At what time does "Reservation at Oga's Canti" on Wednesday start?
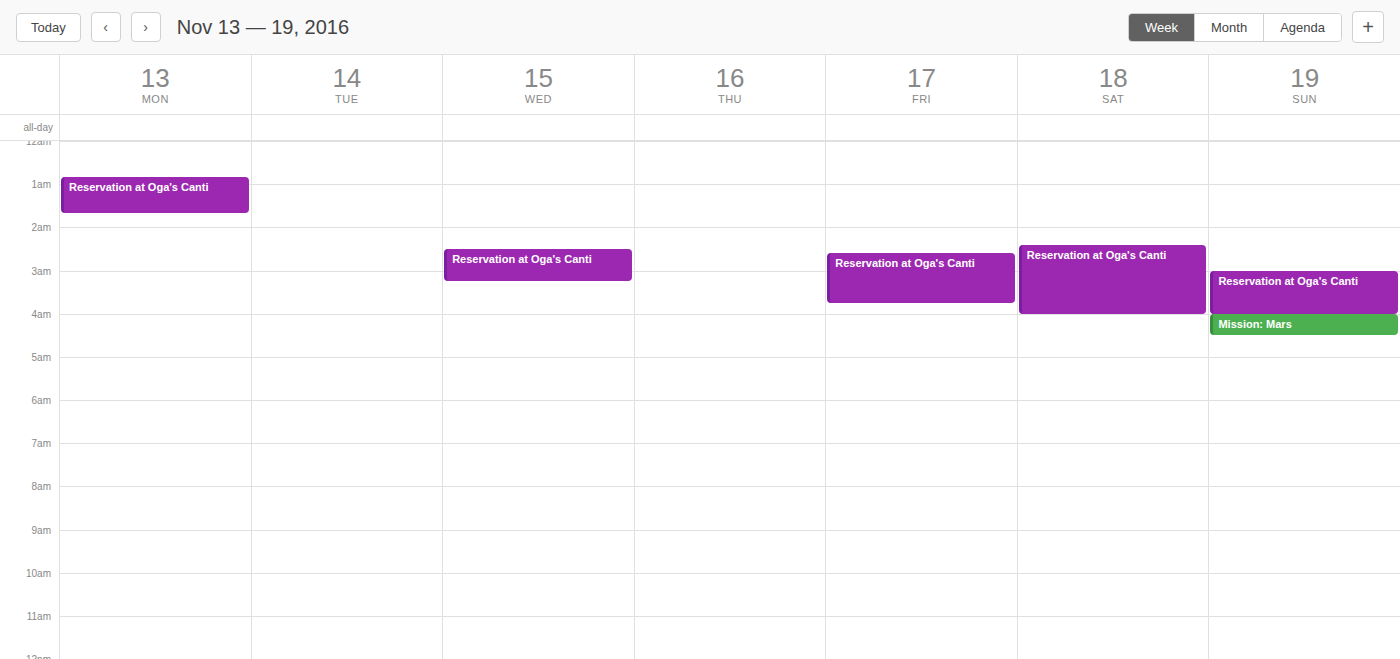
2:30 AM